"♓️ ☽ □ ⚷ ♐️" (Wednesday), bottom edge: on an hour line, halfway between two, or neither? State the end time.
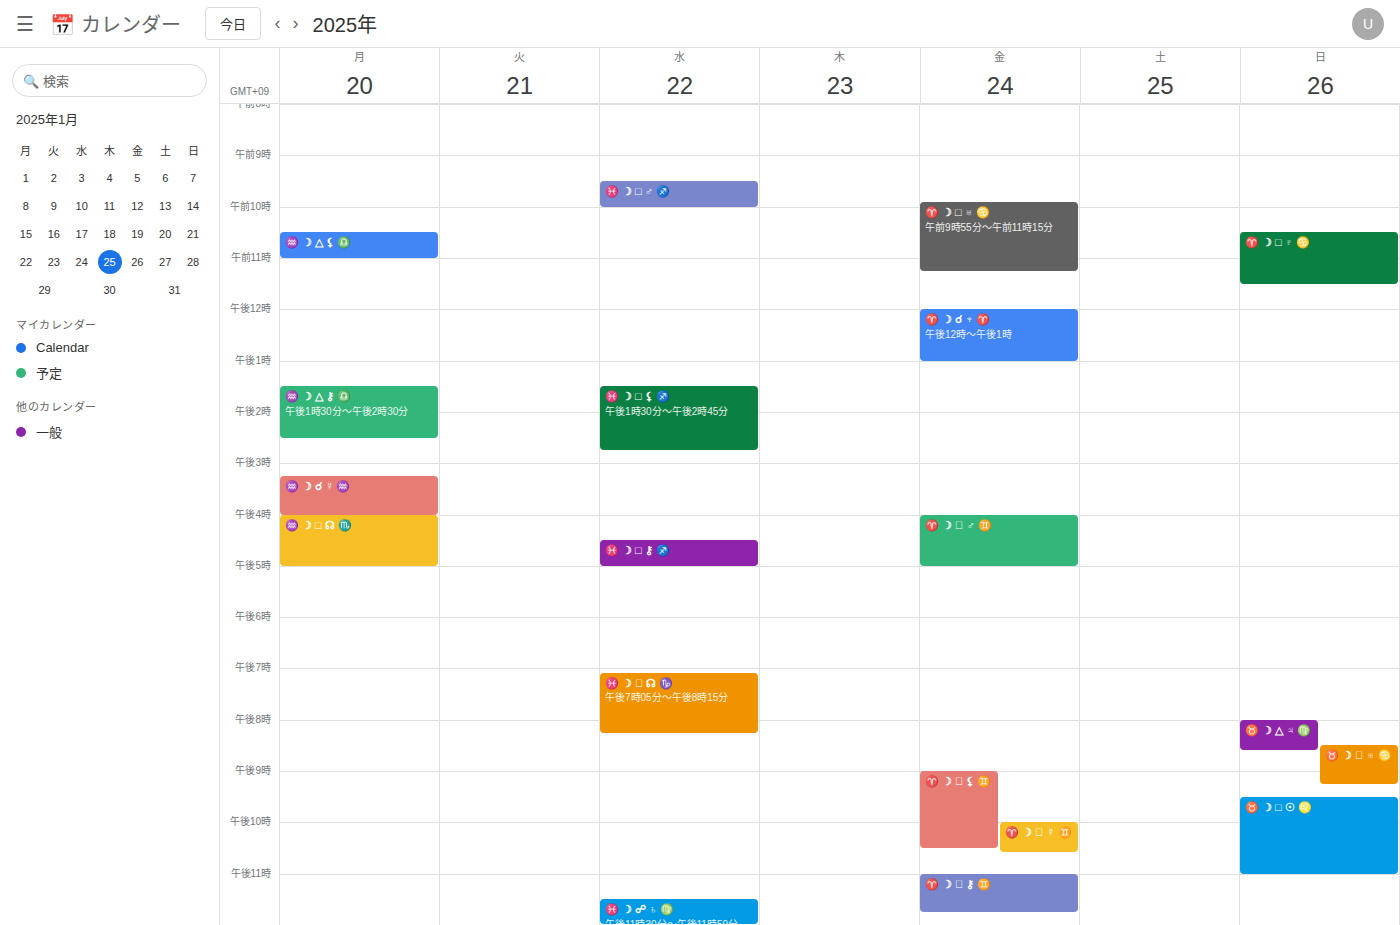
5:00 PM -- exactly on the 5 PM line.